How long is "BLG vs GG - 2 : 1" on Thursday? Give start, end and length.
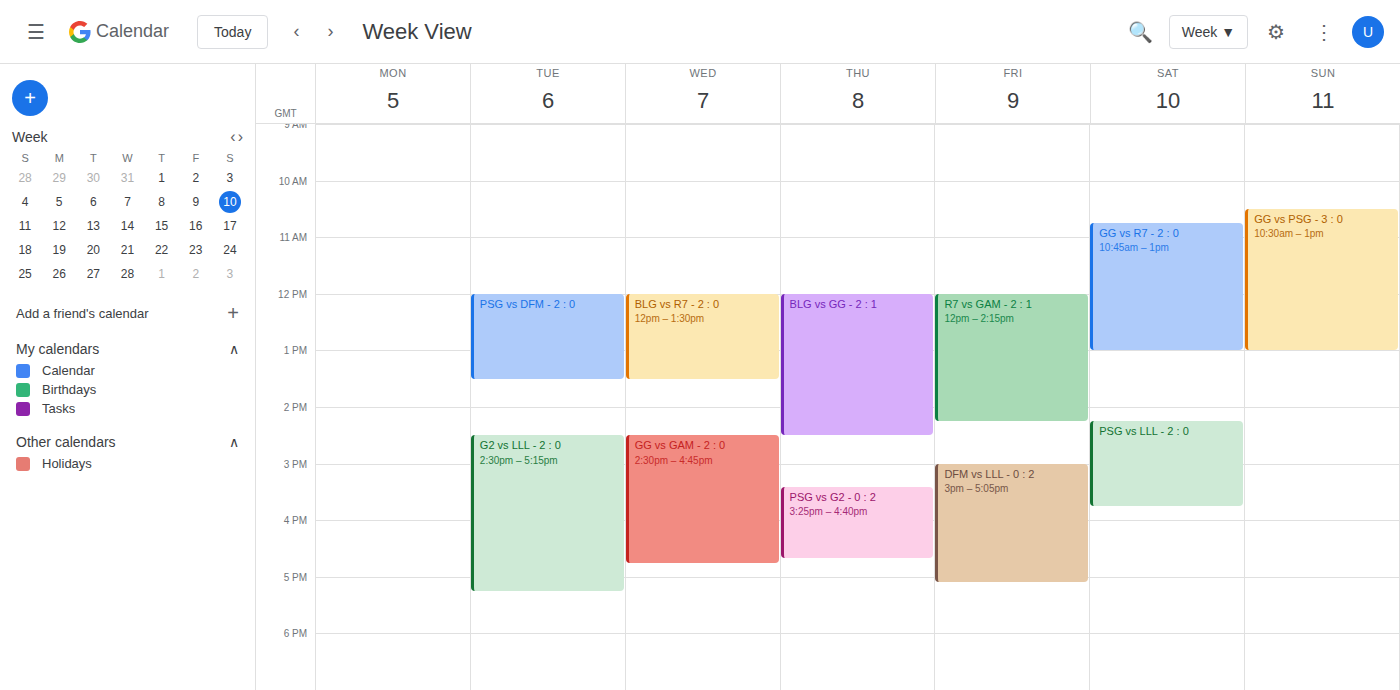
12:00 PM to 2:30 PM, 2 hours 30 minutes